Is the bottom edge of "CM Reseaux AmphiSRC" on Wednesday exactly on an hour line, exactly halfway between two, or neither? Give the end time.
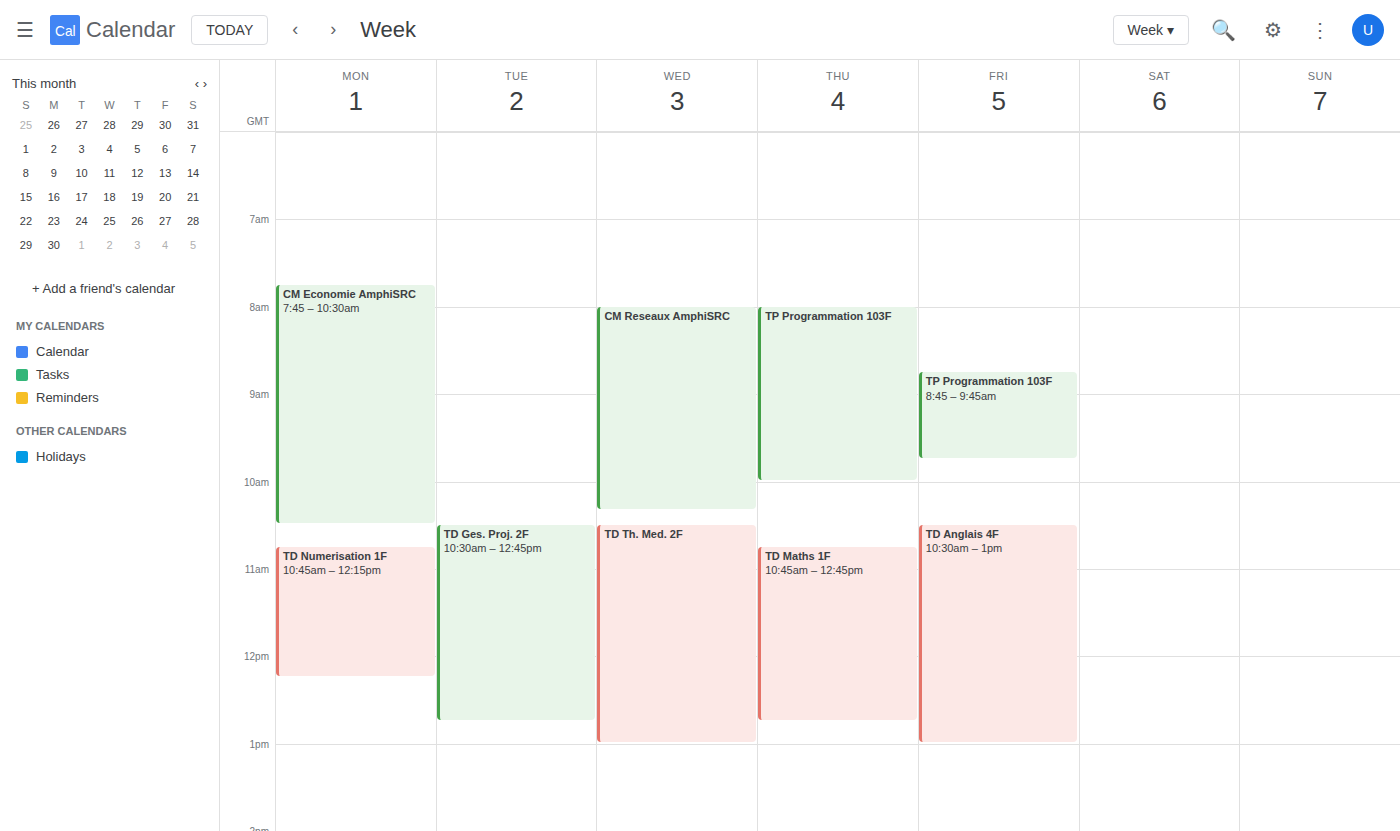
10:20 AM -- neither: 20 minutes below the 10 AM line and 40 minutes above the 11 AM line.